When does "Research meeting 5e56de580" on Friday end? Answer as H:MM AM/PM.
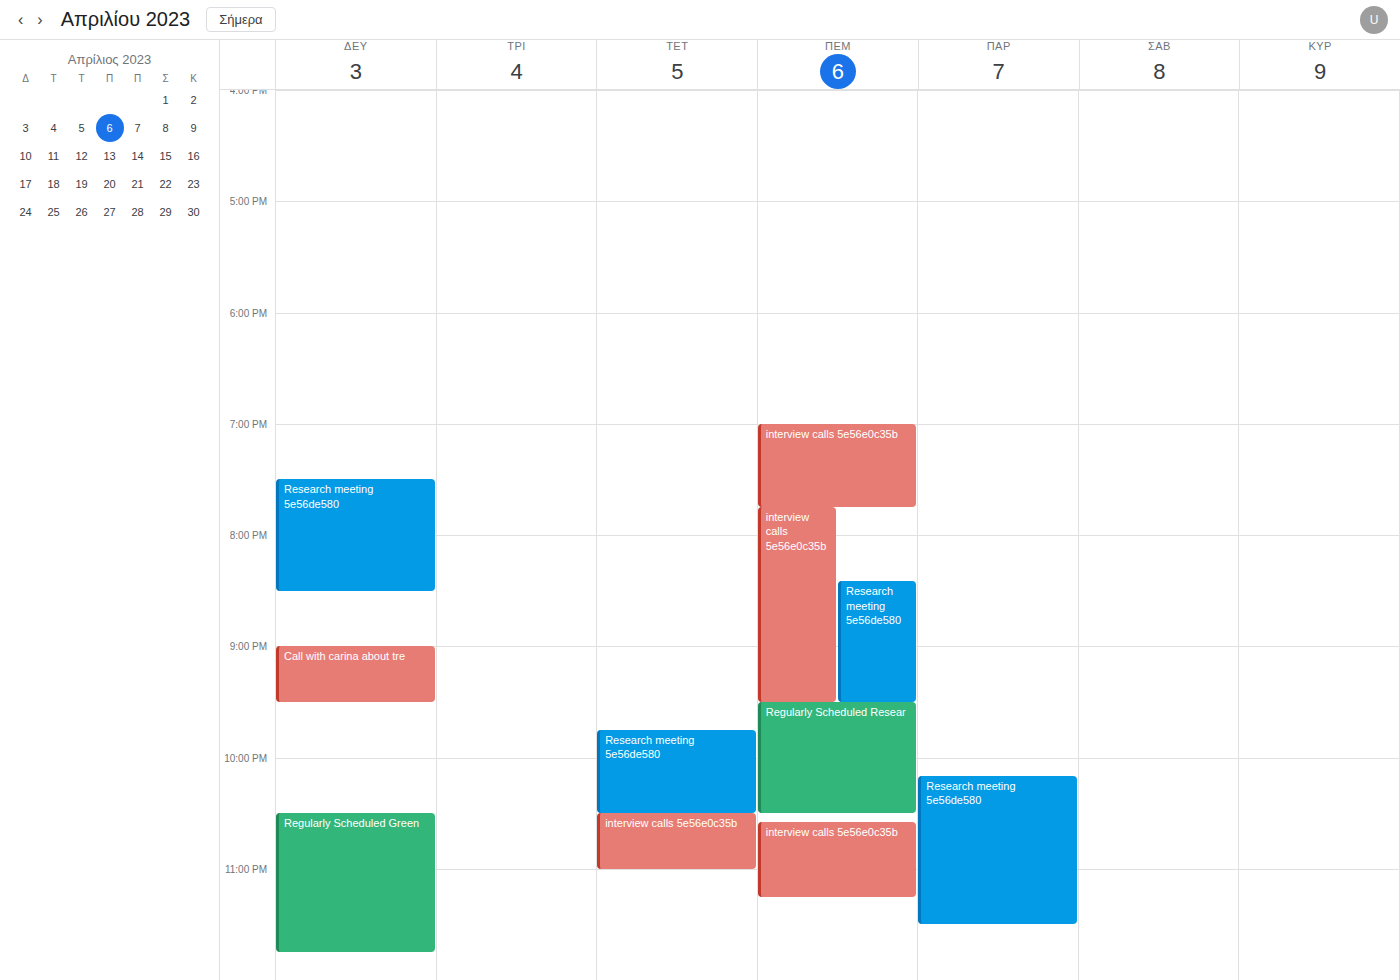
11:30 PM